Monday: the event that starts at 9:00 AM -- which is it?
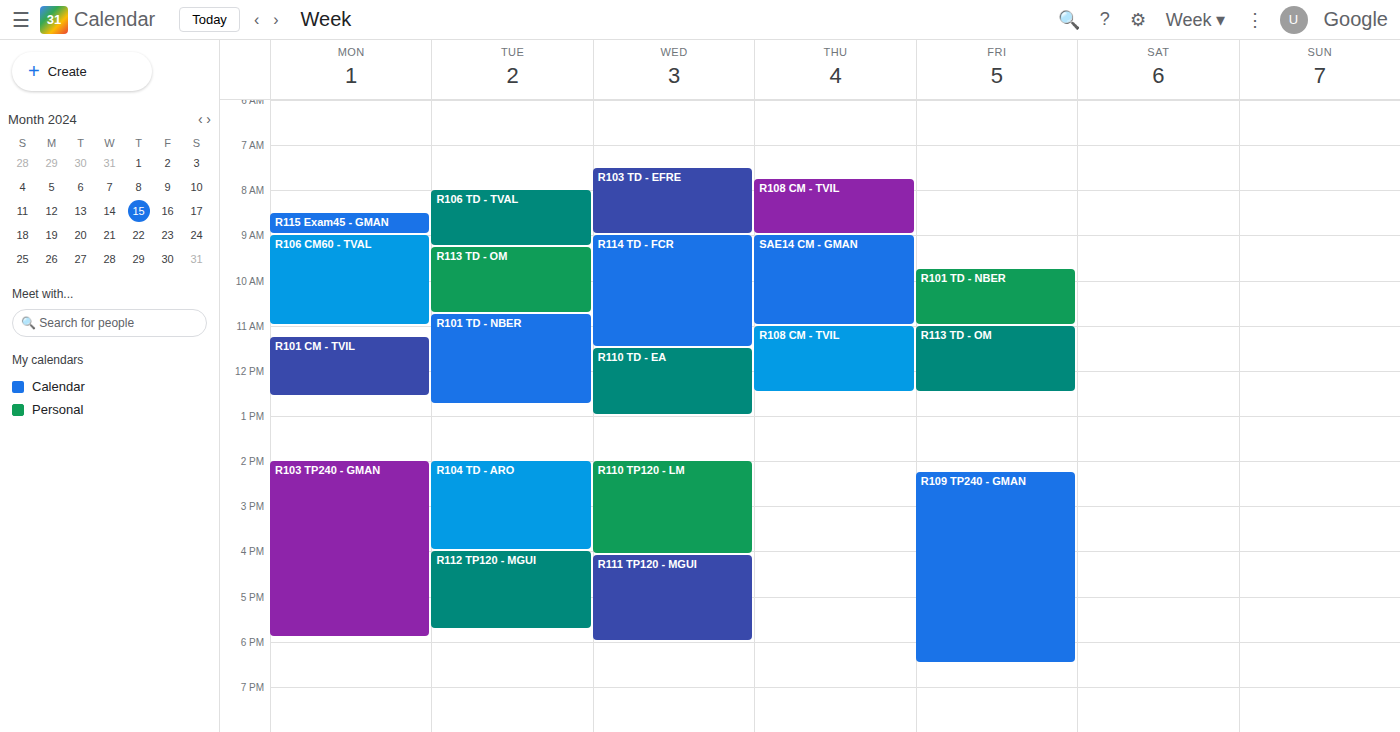
"R106 CM60 - TVAL"